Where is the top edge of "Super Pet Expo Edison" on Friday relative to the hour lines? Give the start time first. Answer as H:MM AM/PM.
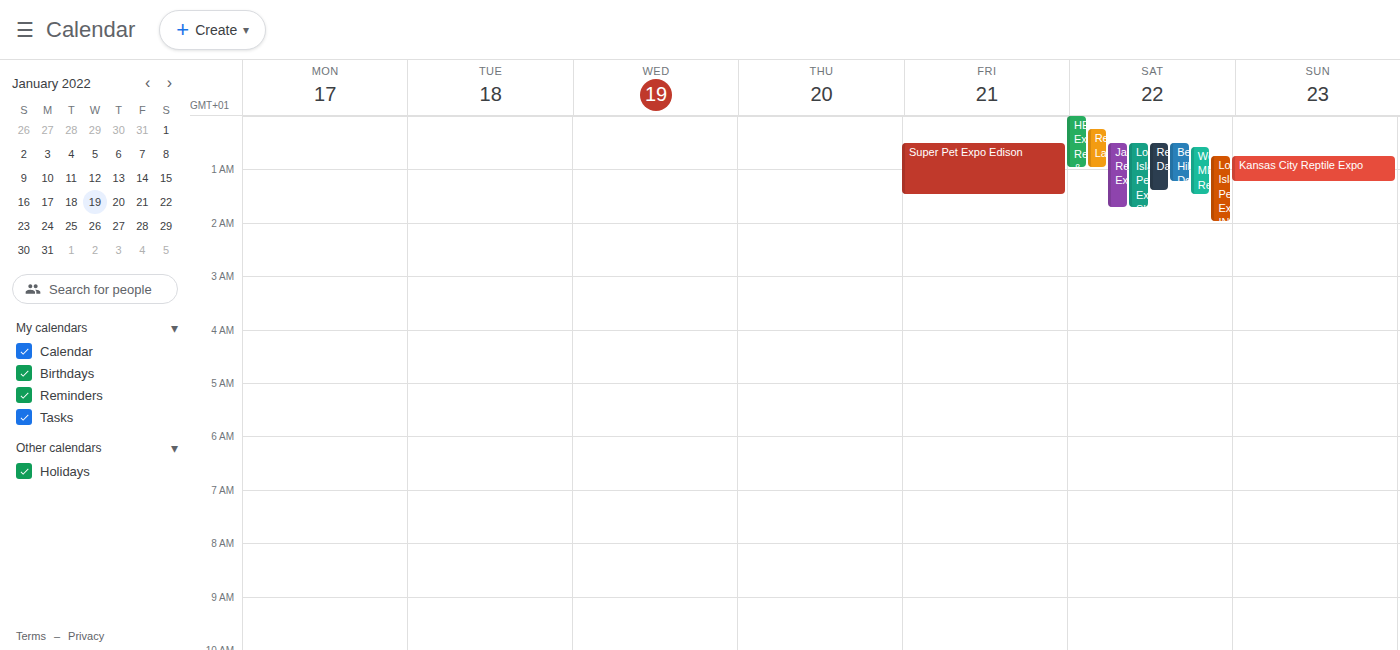
12:30 AM -- halfway between the 12 AM and 1 AM lines.